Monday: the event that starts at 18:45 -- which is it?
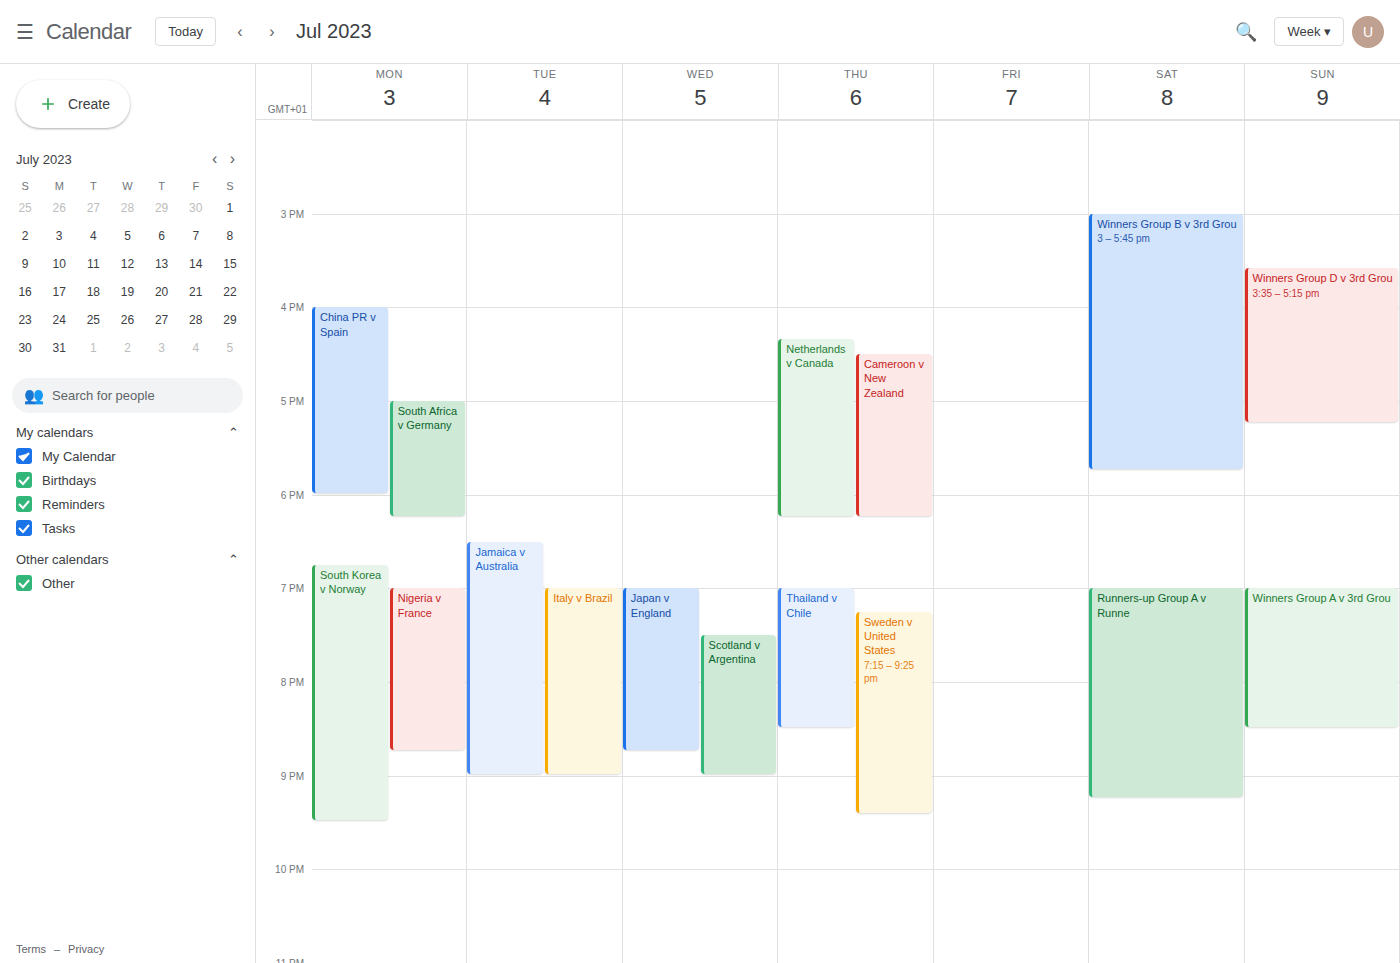
"South Korea v Norway"